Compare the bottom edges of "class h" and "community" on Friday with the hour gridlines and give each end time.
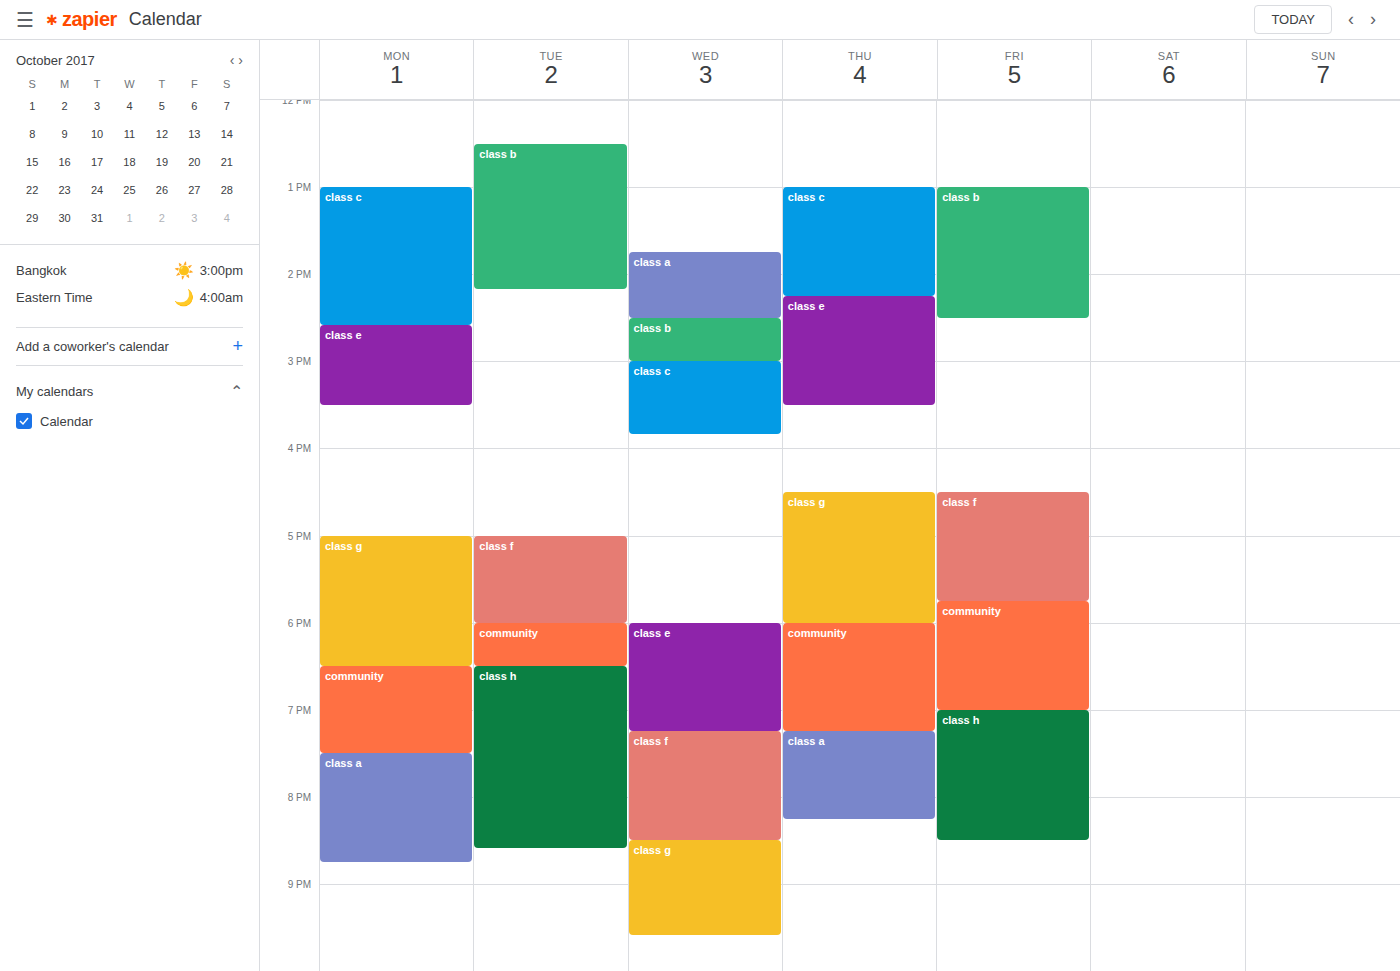
"class h": 8:30 PM, halfway between the 8 PM and 9 PM lines. "community": 7:00 PM, exactly on the 7 PM line.